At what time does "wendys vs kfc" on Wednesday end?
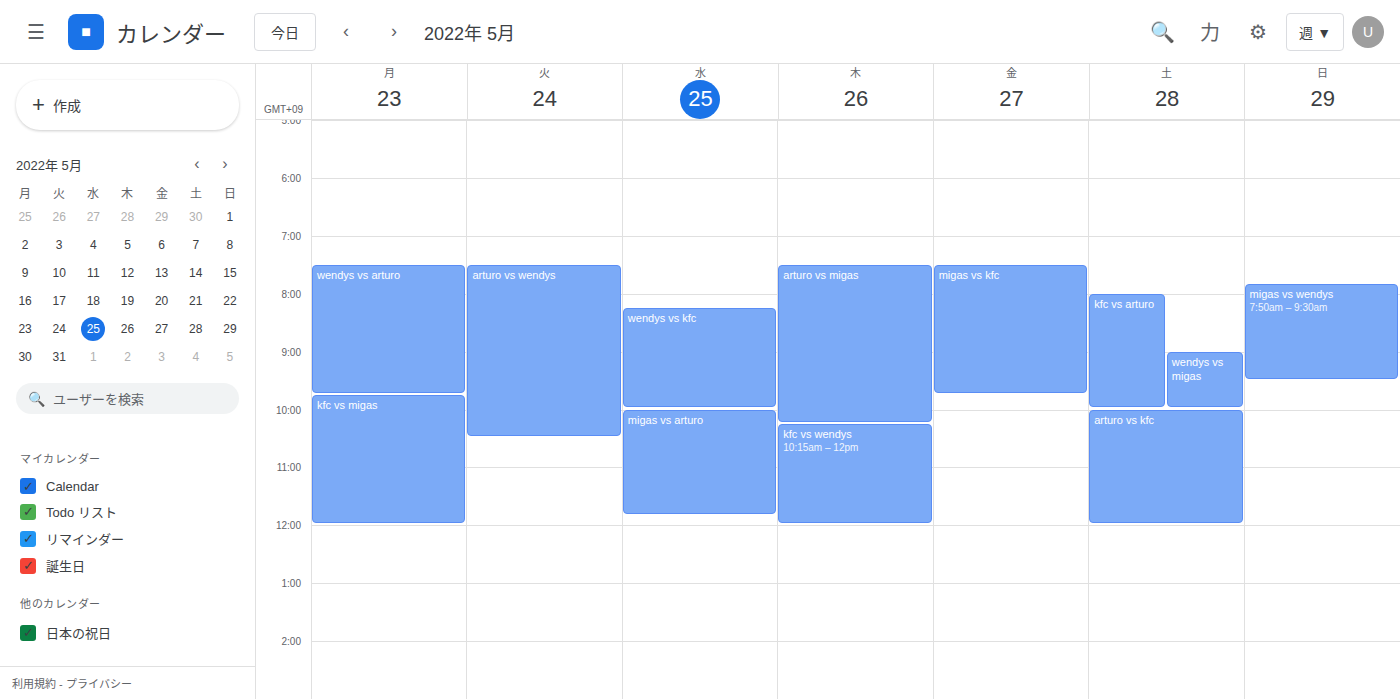
10:00 AM